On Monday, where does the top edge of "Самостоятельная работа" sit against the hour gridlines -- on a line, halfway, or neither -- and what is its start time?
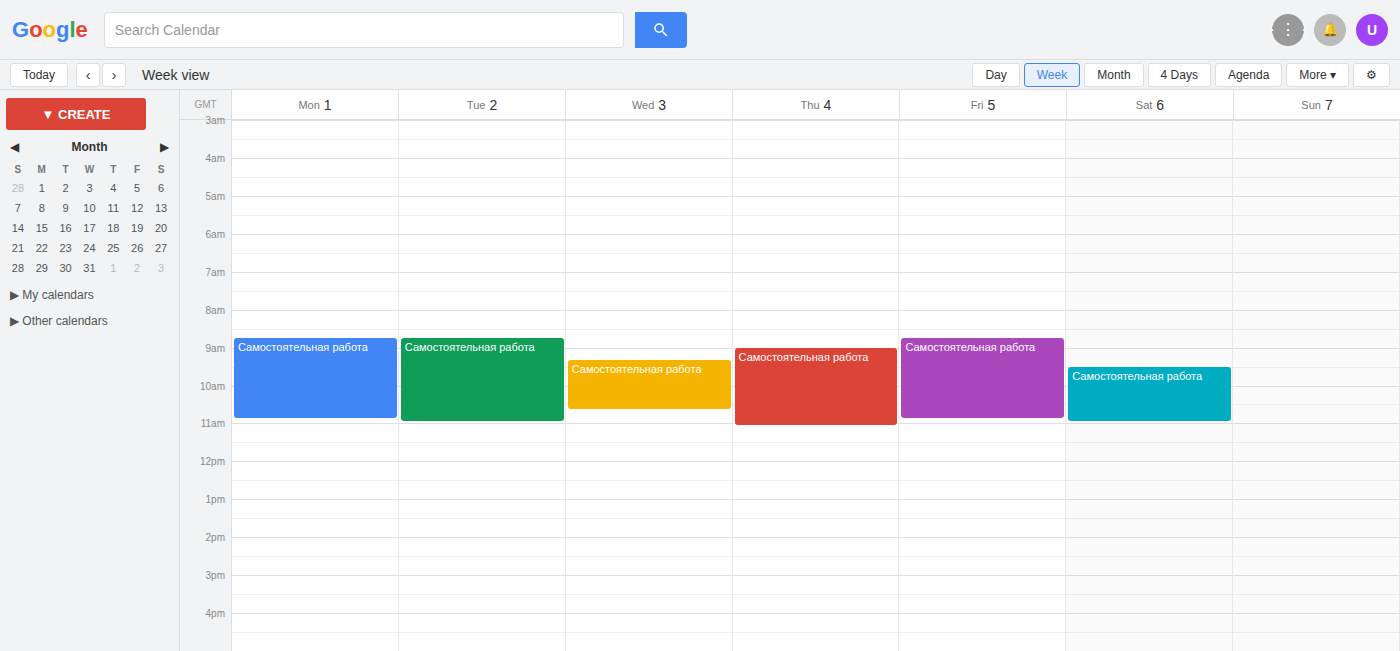
8:45 AM -- neither: three quarters of the way from the 8 AM line to the 9 AM line.